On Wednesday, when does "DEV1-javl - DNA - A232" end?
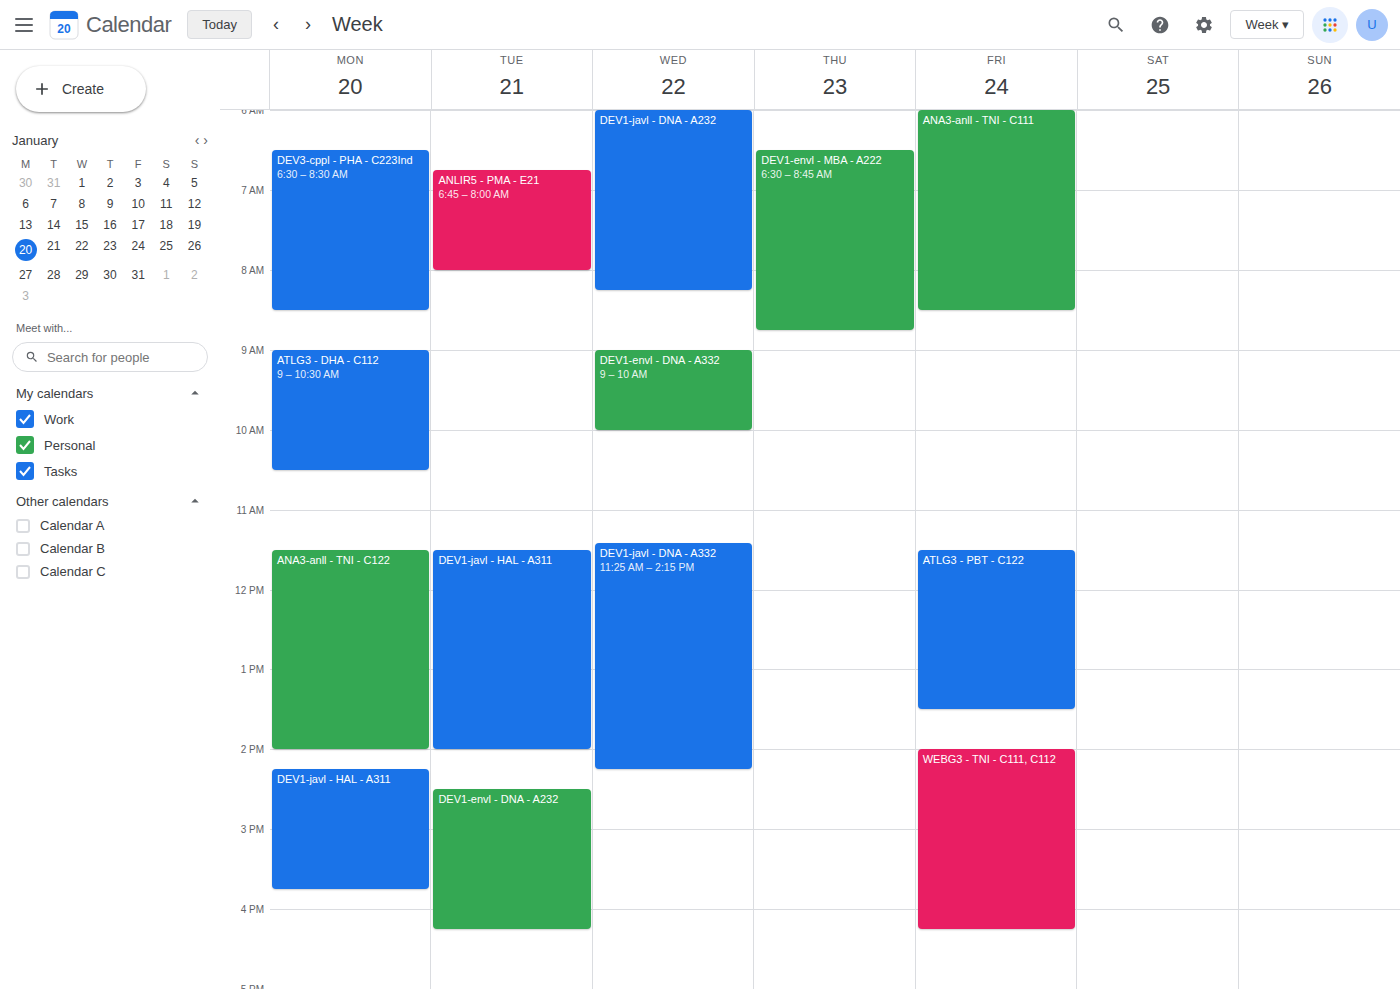
8:15 AM